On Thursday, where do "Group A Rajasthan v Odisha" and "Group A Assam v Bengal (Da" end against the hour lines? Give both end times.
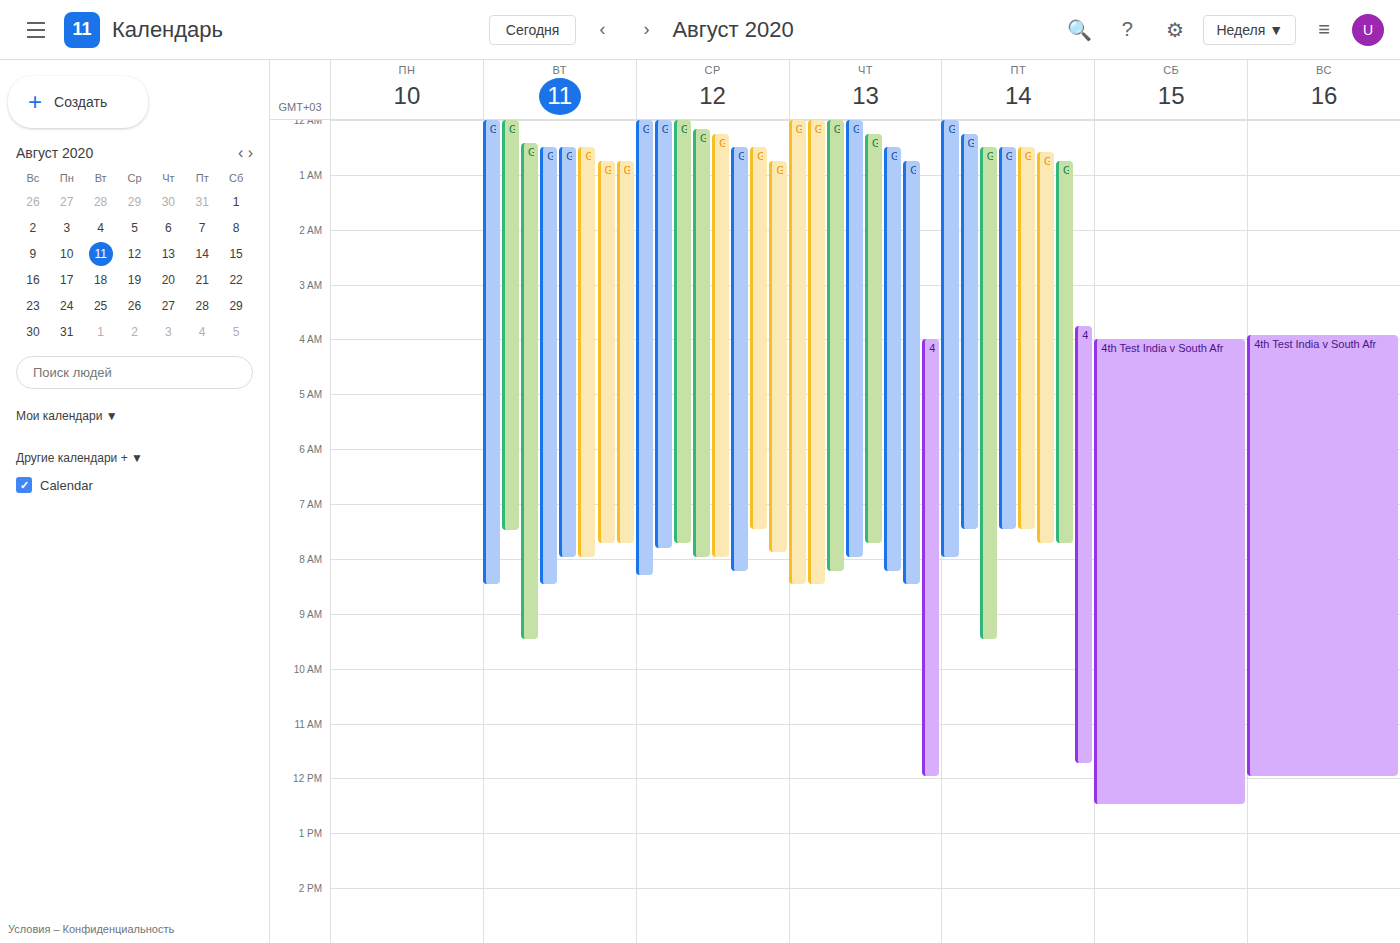
"Group A Rajasthan v Odisha": 8:00 AM, exactly on the 8 AM line. "Group A Assam v Bengal (Da": 8:15 AM, neither: a quarter of the way from the 8 AM line to the 9 AM line.